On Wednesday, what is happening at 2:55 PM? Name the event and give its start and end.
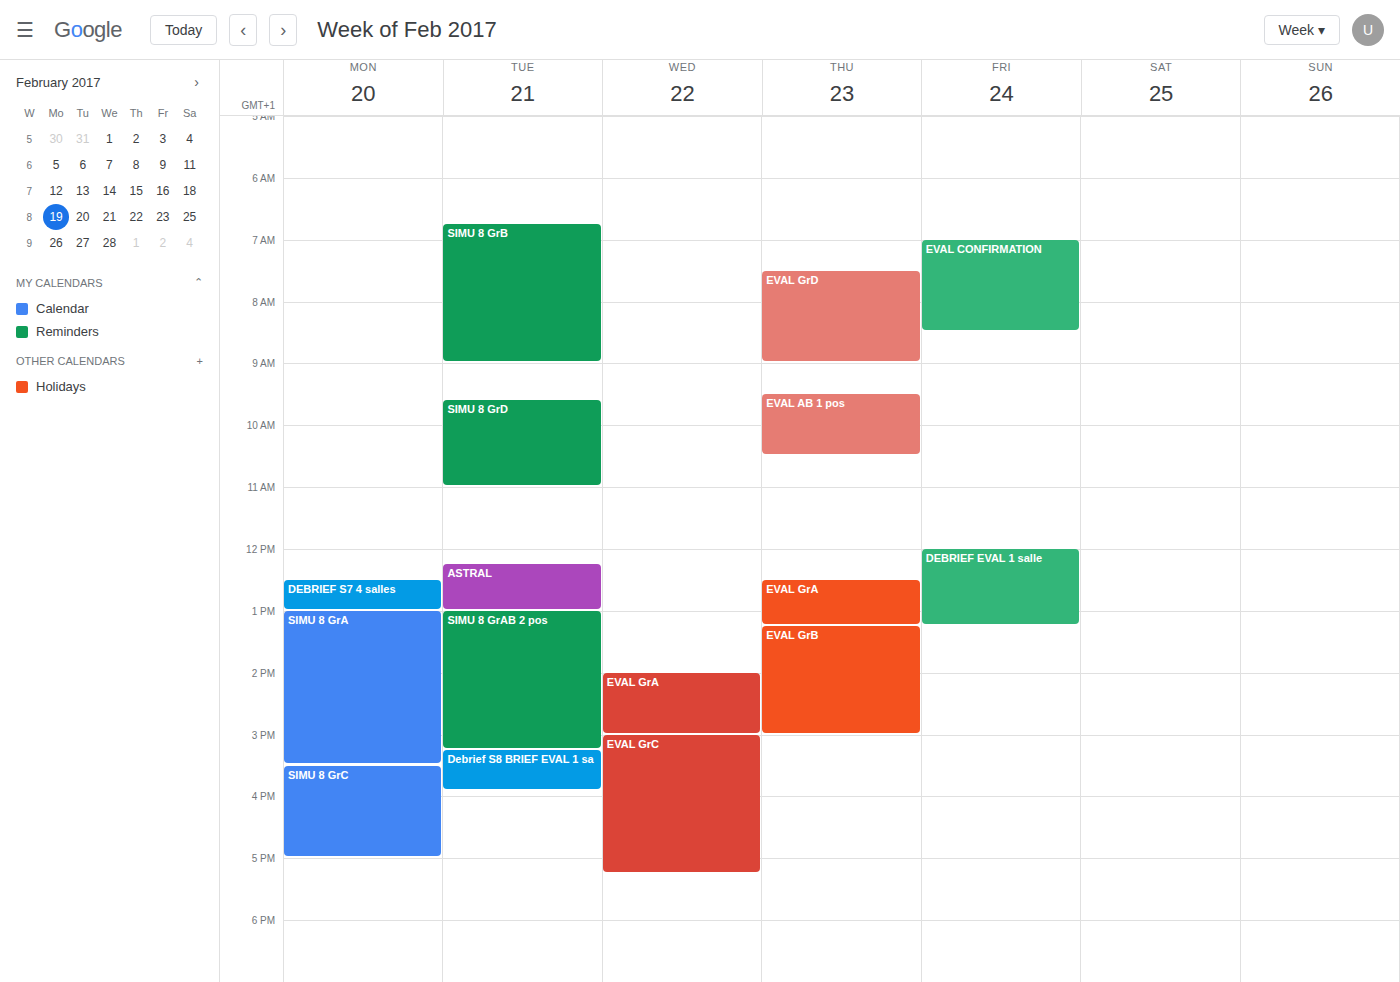
"EVAL GrA", 2:00 PM to 3:00 PM